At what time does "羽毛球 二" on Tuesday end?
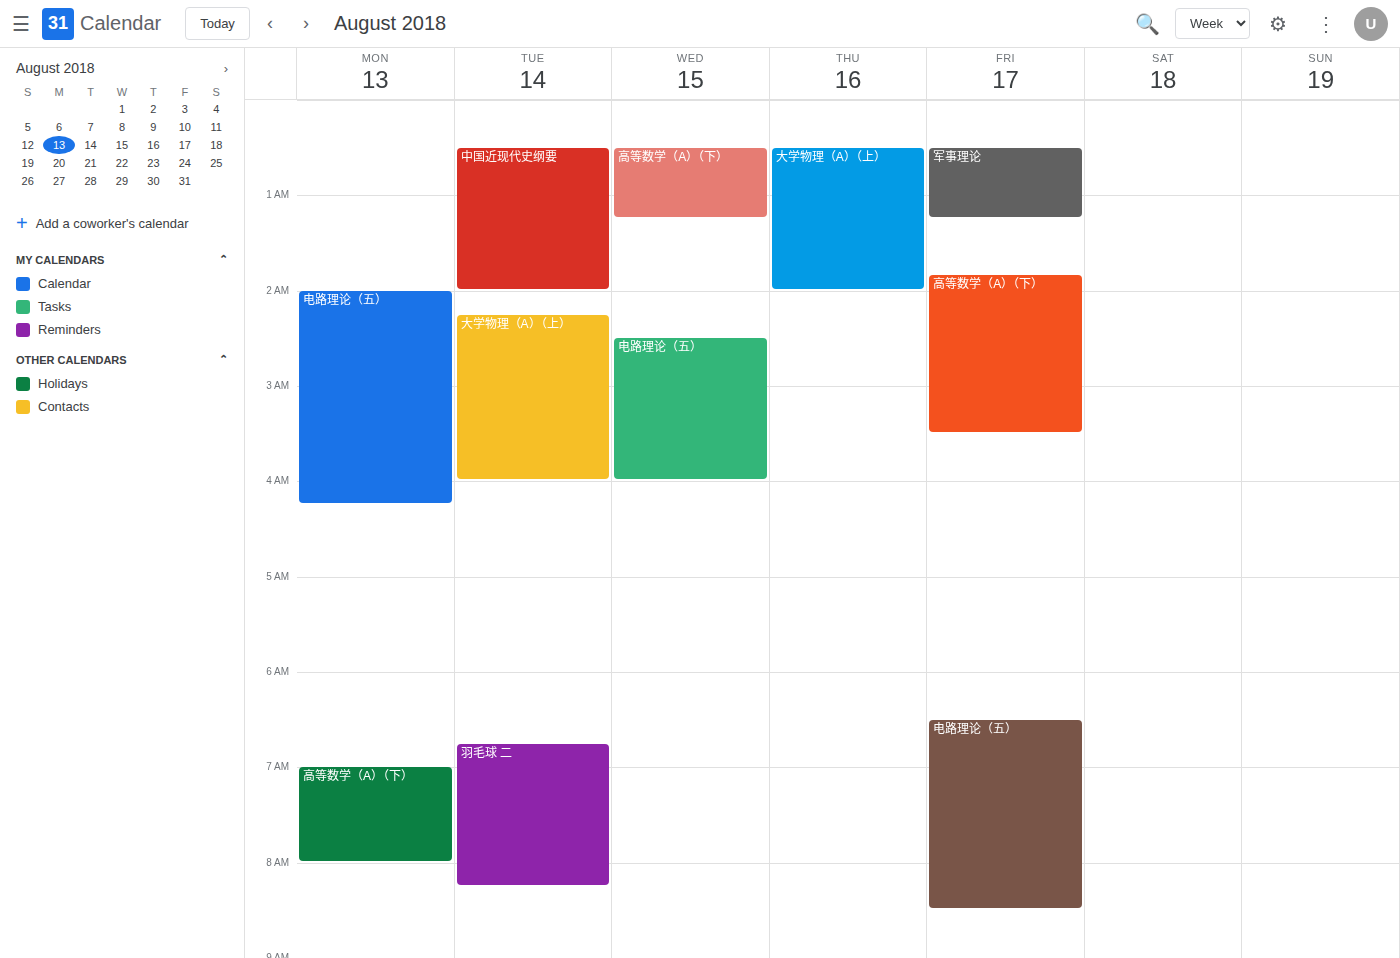
8:15 AM